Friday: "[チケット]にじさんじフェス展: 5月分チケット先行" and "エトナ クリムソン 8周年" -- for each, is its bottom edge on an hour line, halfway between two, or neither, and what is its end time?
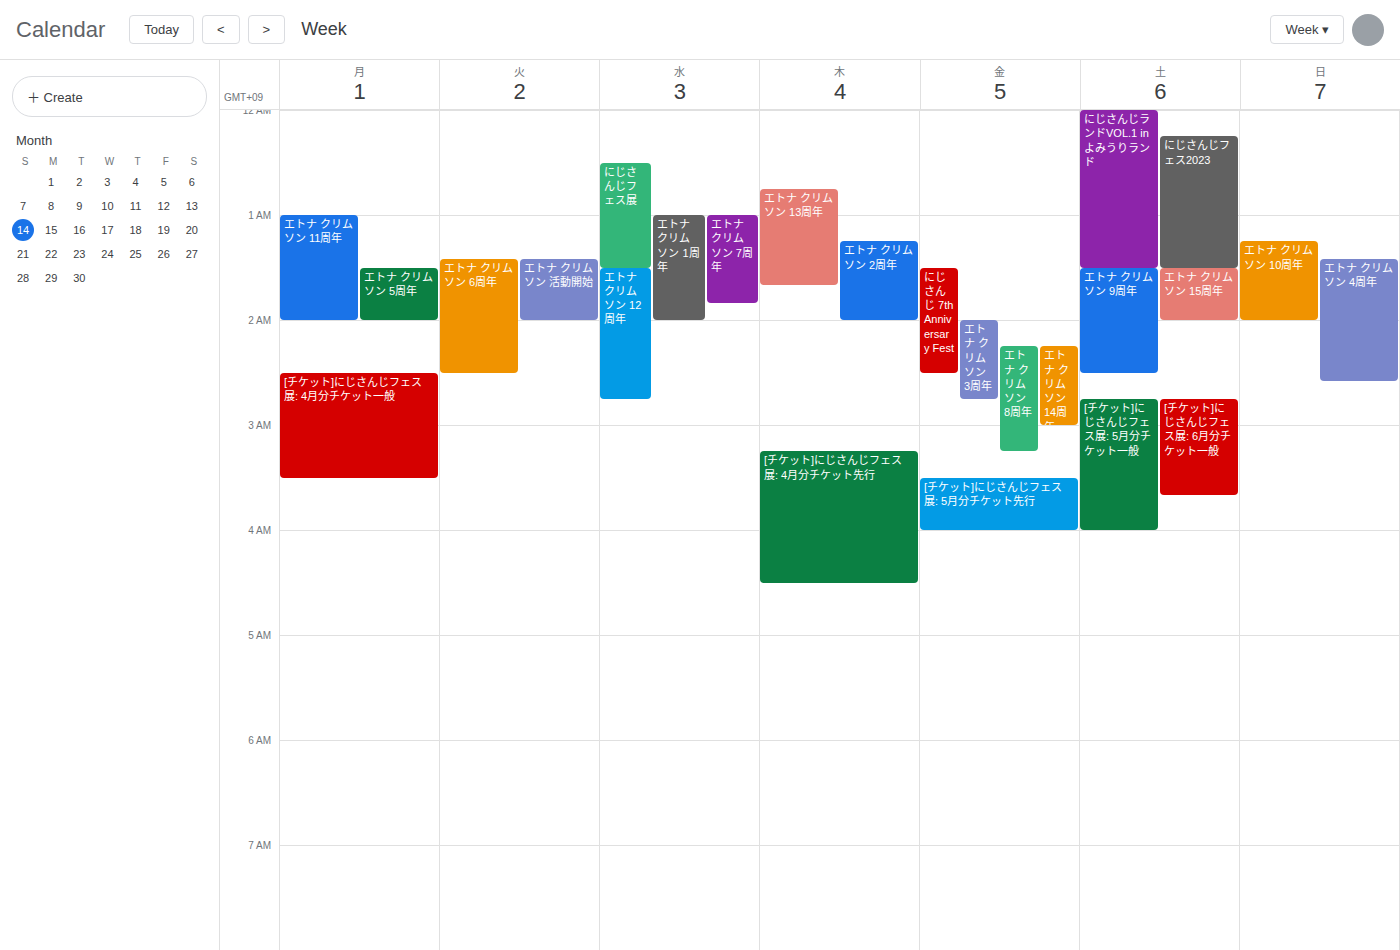
"[チケット]にじさんじフェス展: 5月分チケット先行": 4:00 AM, exactly on the 4 AM line. "エトナ クリムソン 8周年": 3:15 AM, neither: a quarter of the way from the 3 AM line to the 4 AM line.